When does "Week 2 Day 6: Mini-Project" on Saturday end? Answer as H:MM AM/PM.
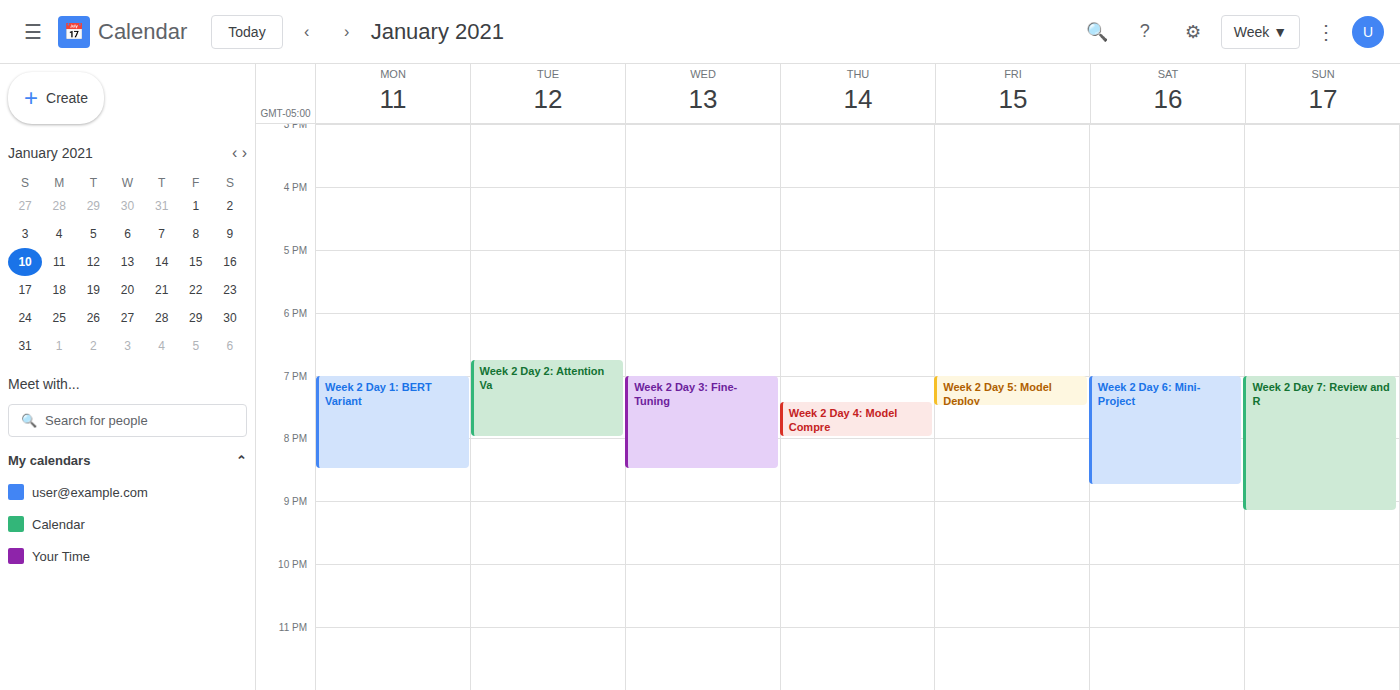
8:45 PM